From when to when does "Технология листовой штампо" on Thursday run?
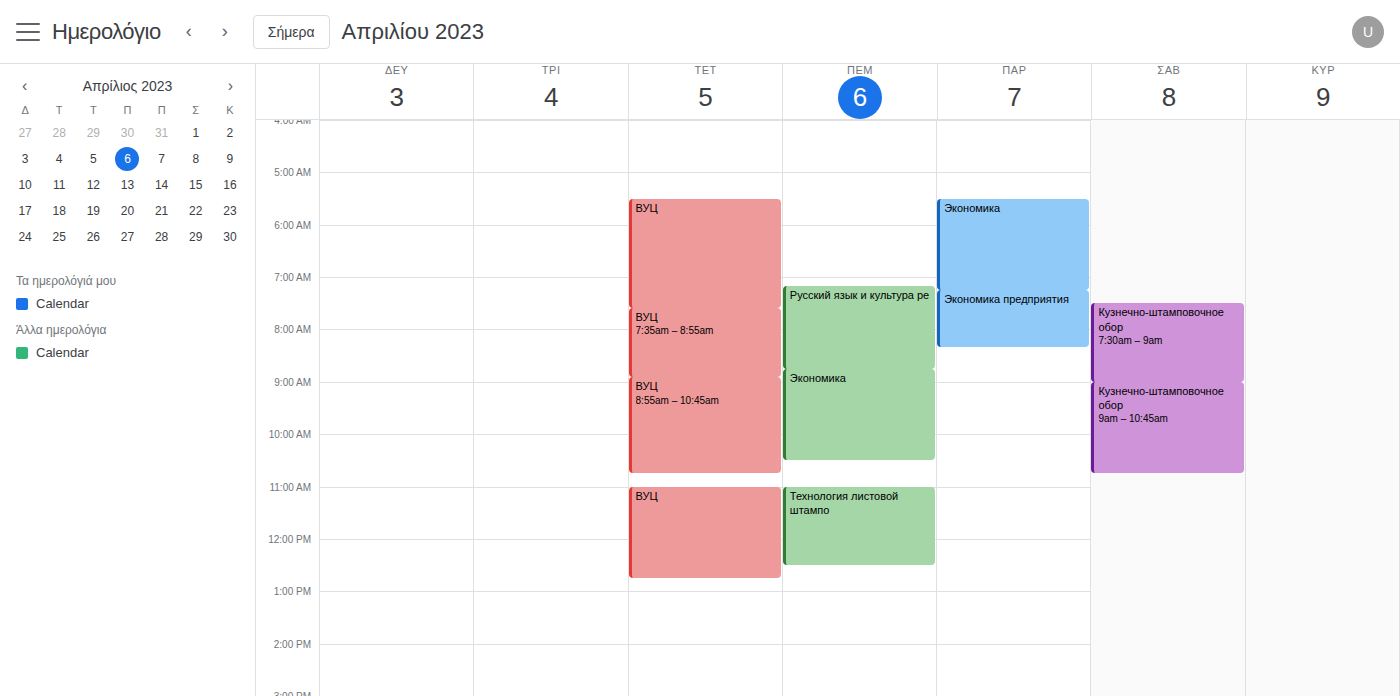
11:00 AM to 12:30 PM